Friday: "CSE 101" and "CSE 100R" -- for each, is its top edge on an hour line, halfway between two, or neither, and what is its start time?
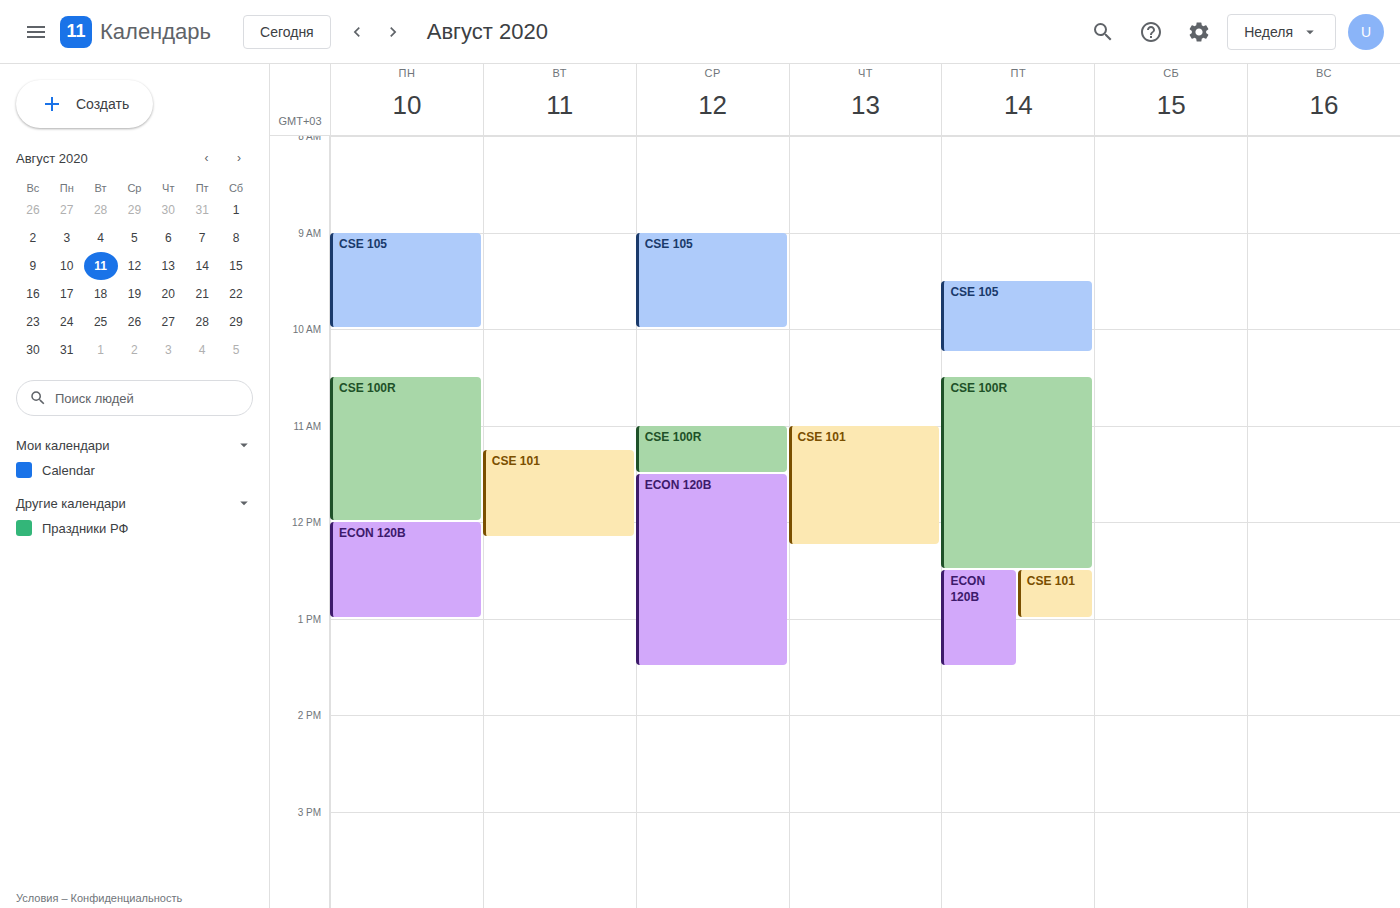
"CSE 101": 12:30, halfway between the 12:00 and 13:00 lines. "CSE 100R": 10:30, halfway between the 10:00 and 11:00 lines.